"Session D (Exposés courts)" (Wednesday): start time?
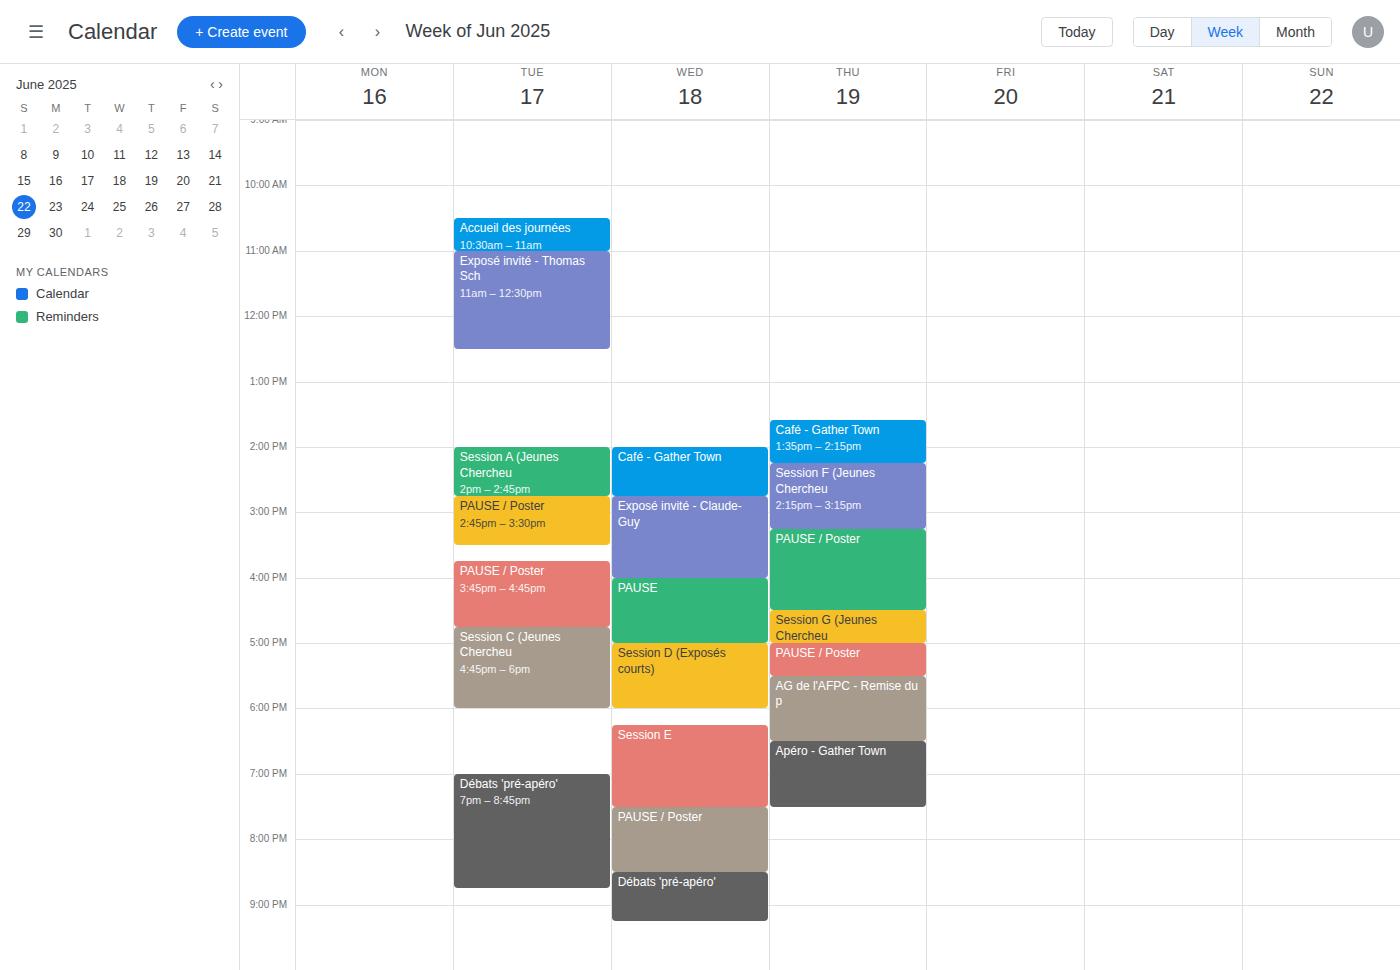
5:00 PM